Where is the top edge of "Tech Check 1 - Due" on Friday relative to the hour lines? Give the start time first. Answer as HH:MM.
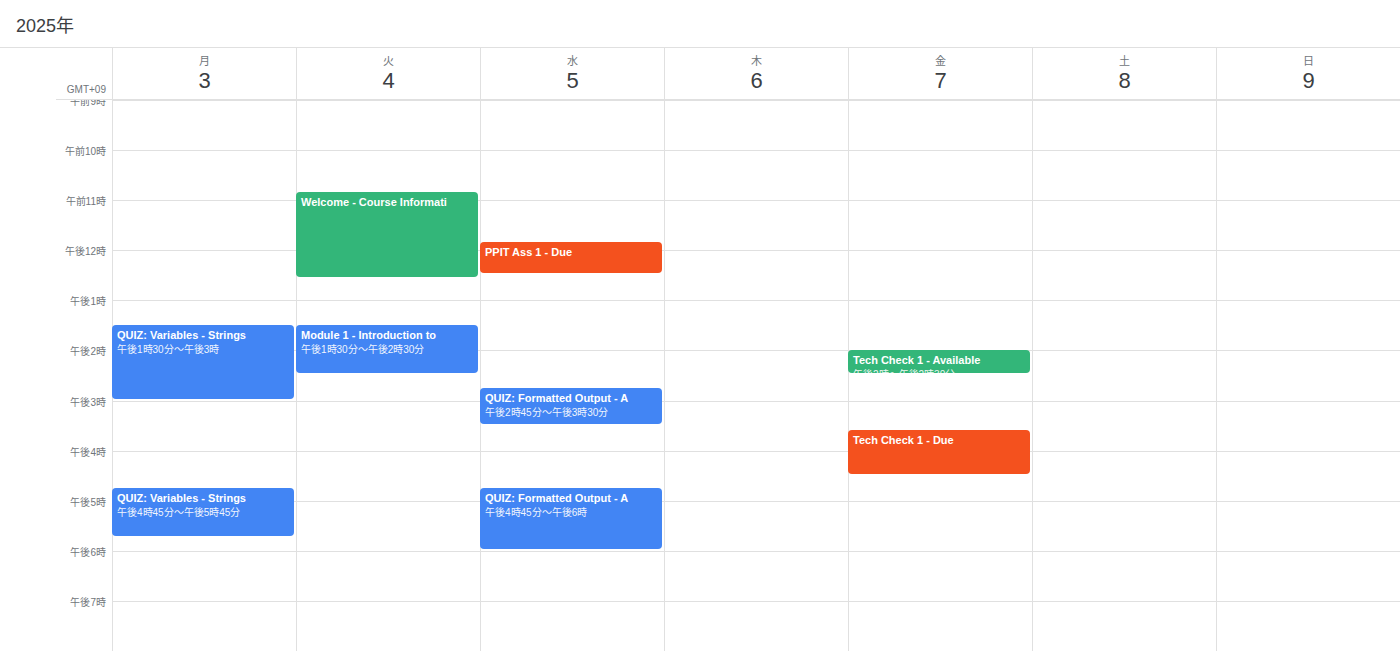
15:35 -- neither: 35 minutes below the 15:00 line and 25 minutes above the 16:00 line.